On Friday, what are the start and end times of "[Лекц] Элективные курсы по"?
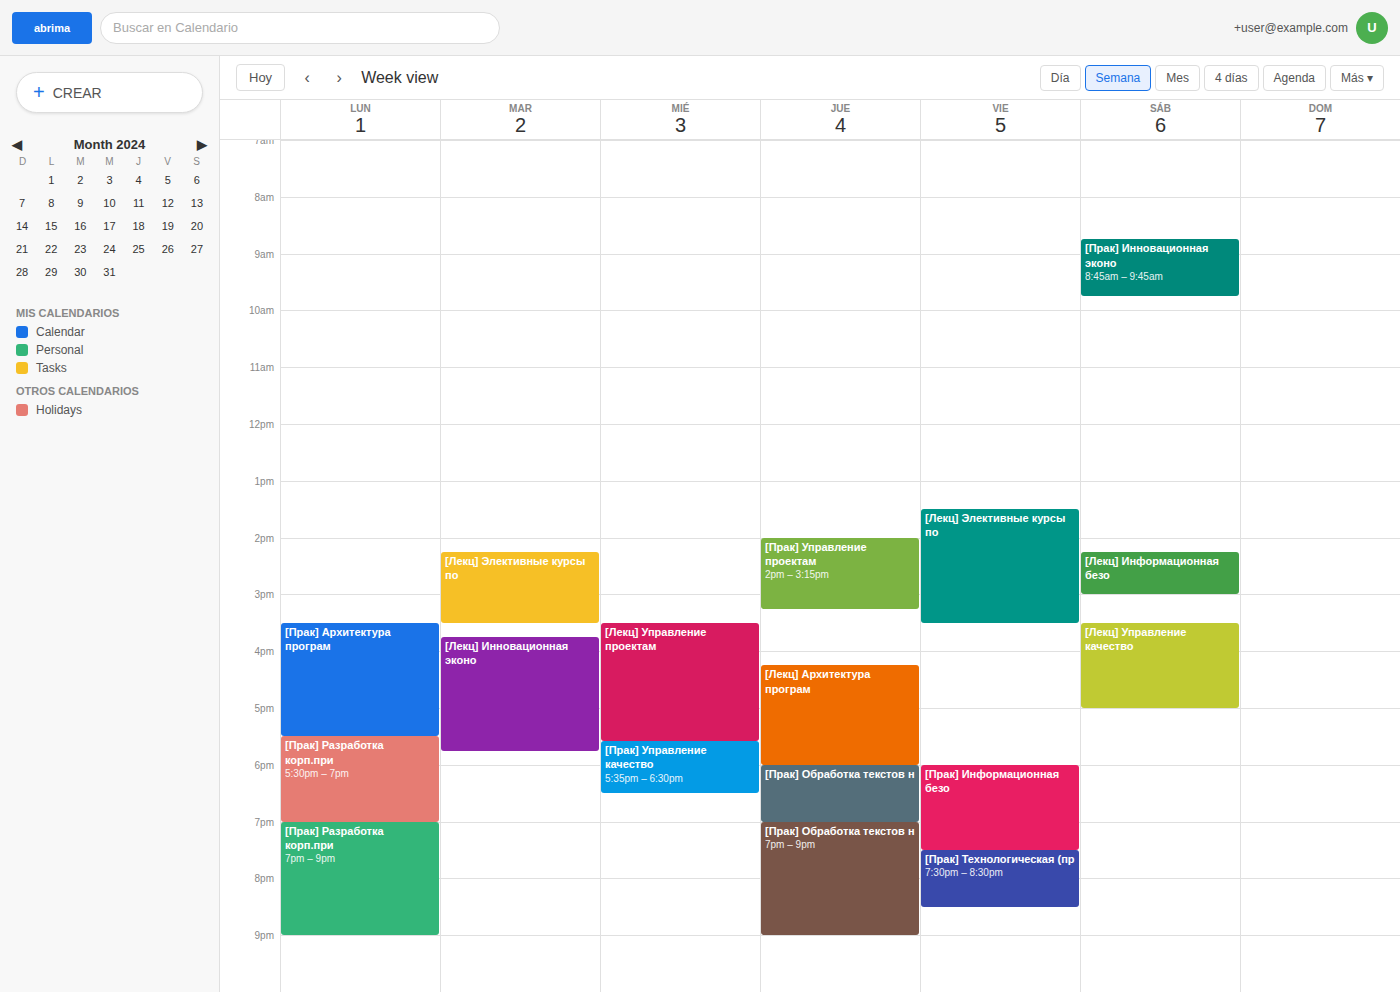
1:30 PM to 3:30 PM